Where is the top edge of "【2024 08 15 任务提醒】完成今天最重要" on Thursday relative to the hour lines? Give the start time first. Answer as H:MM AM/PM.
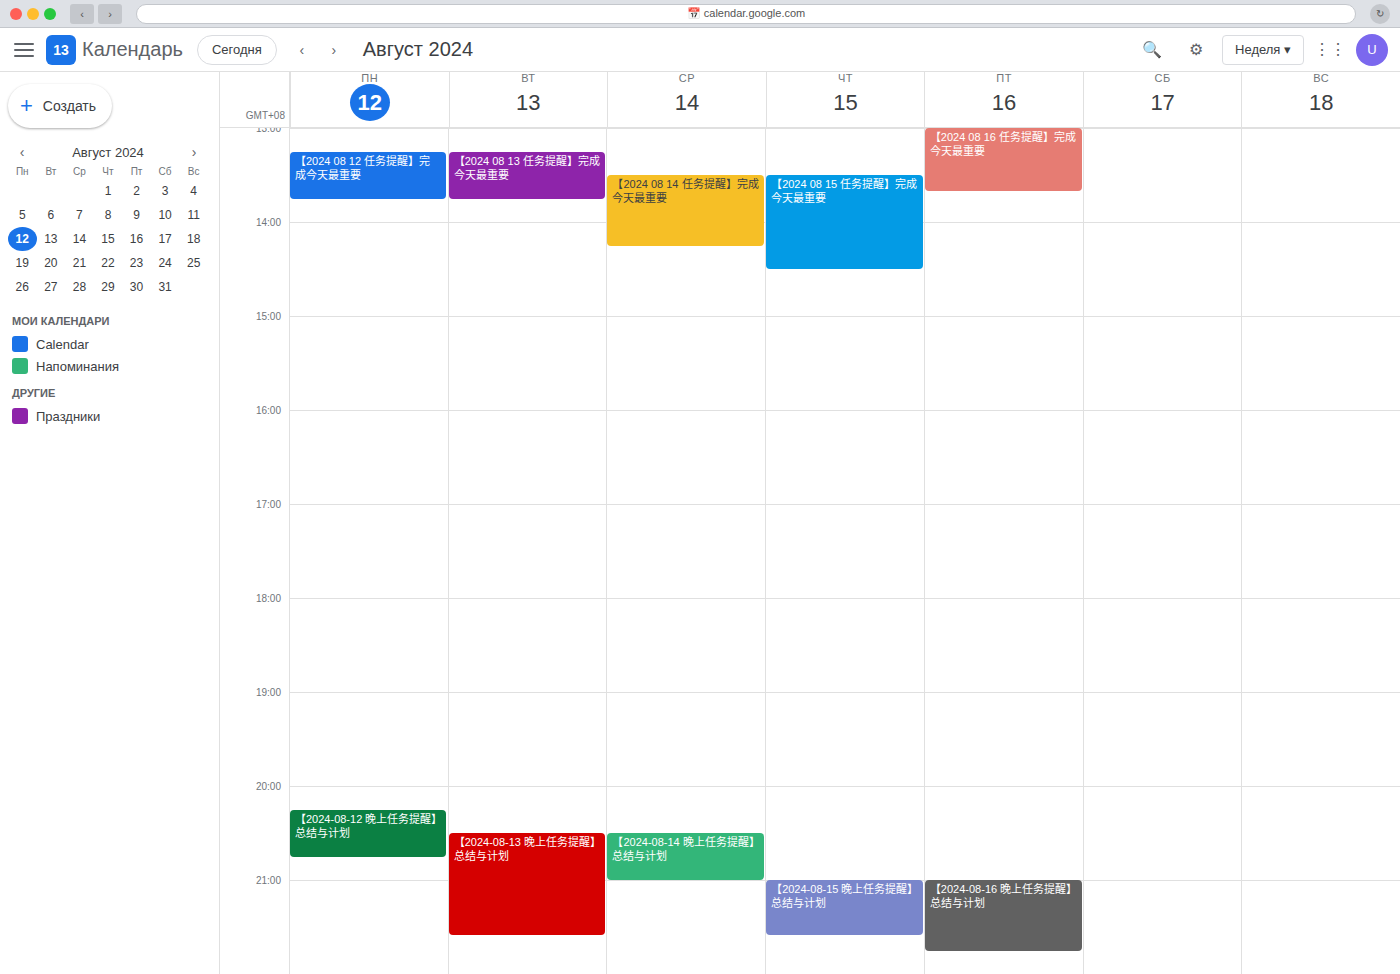
1:30 PM -- halfway between the 1 PM and 2 PM lines.